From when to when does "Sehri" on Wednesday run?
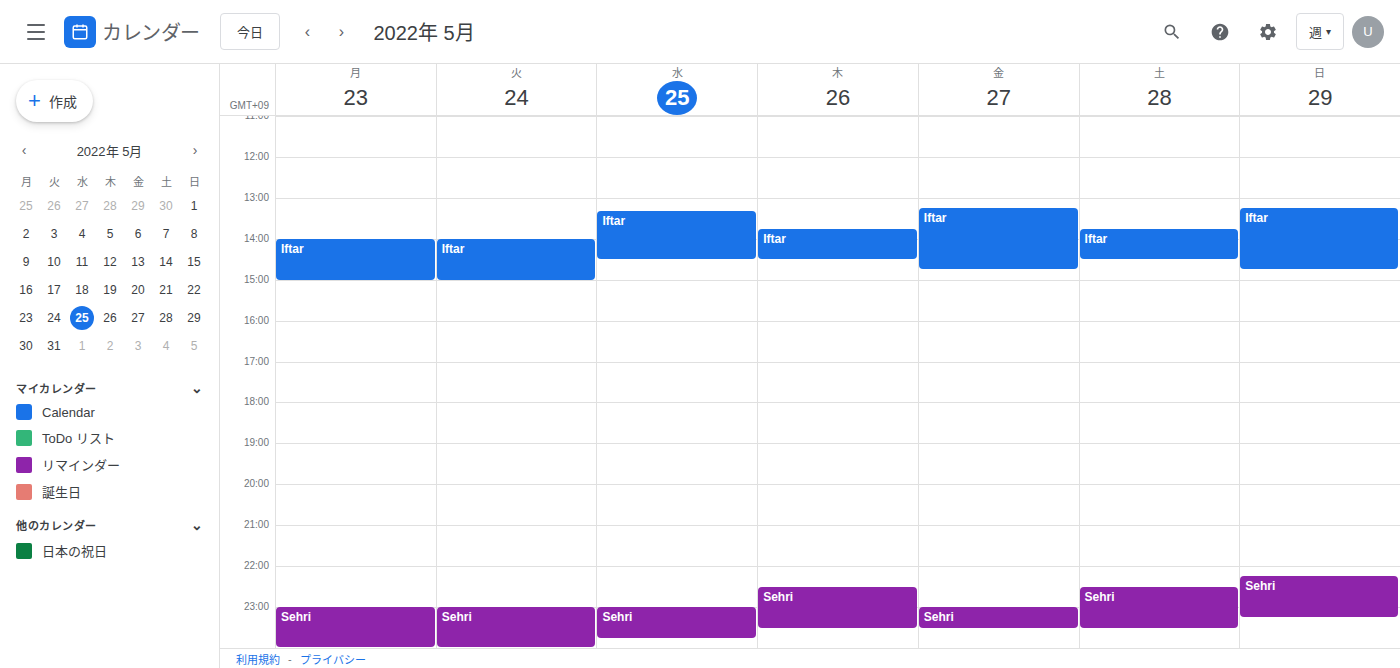
11:00 PM to 11:45 PM